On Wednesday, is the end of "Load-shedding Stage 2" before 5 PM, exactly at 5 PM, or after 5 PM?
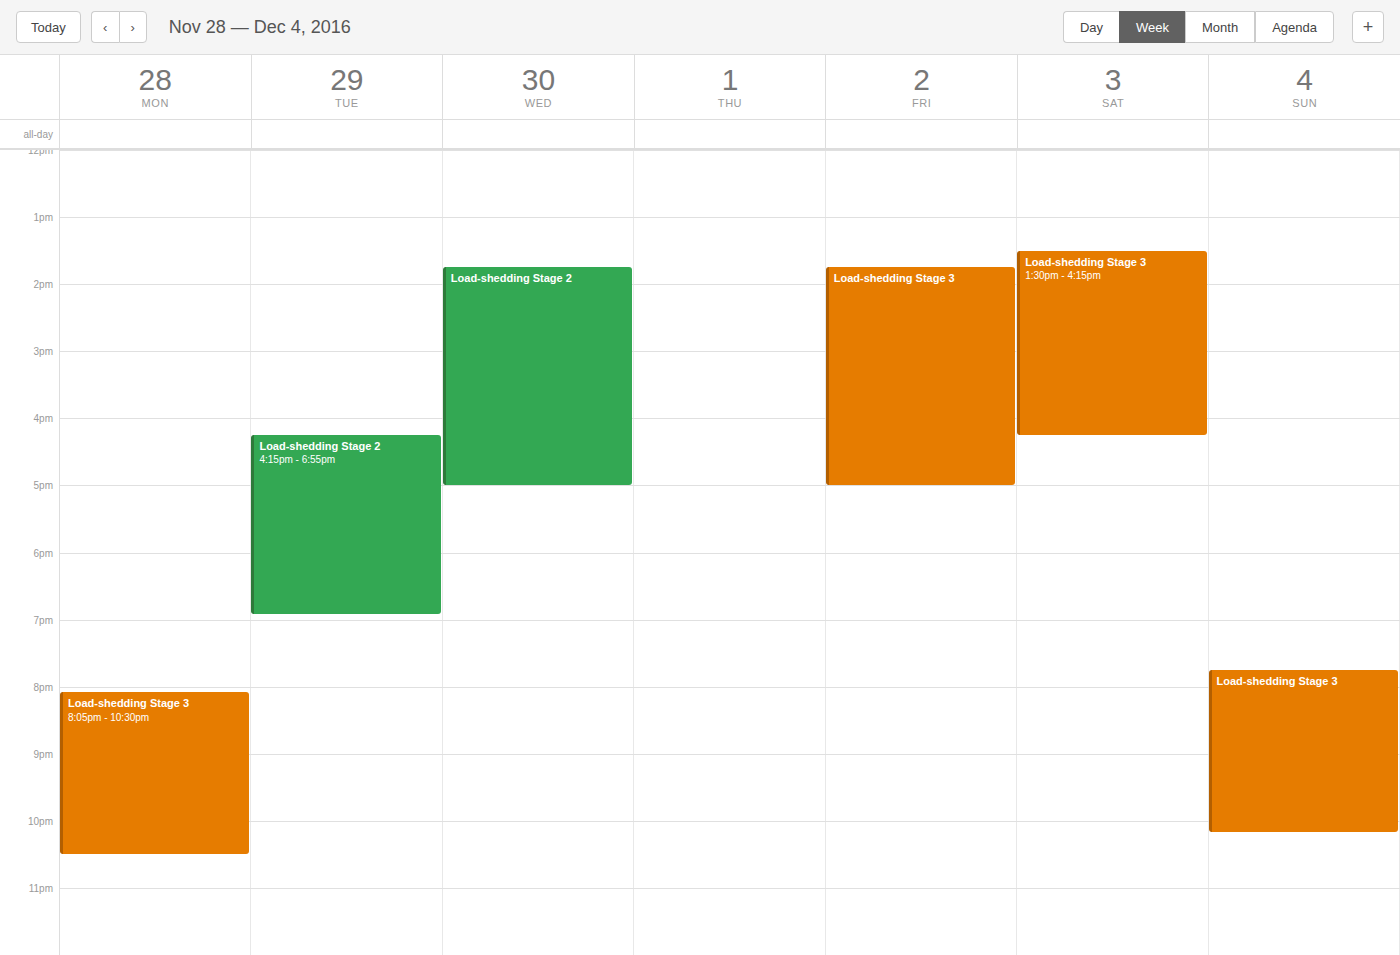
5:00 PM -- exactly at 5 PM, on the 5 PM line.